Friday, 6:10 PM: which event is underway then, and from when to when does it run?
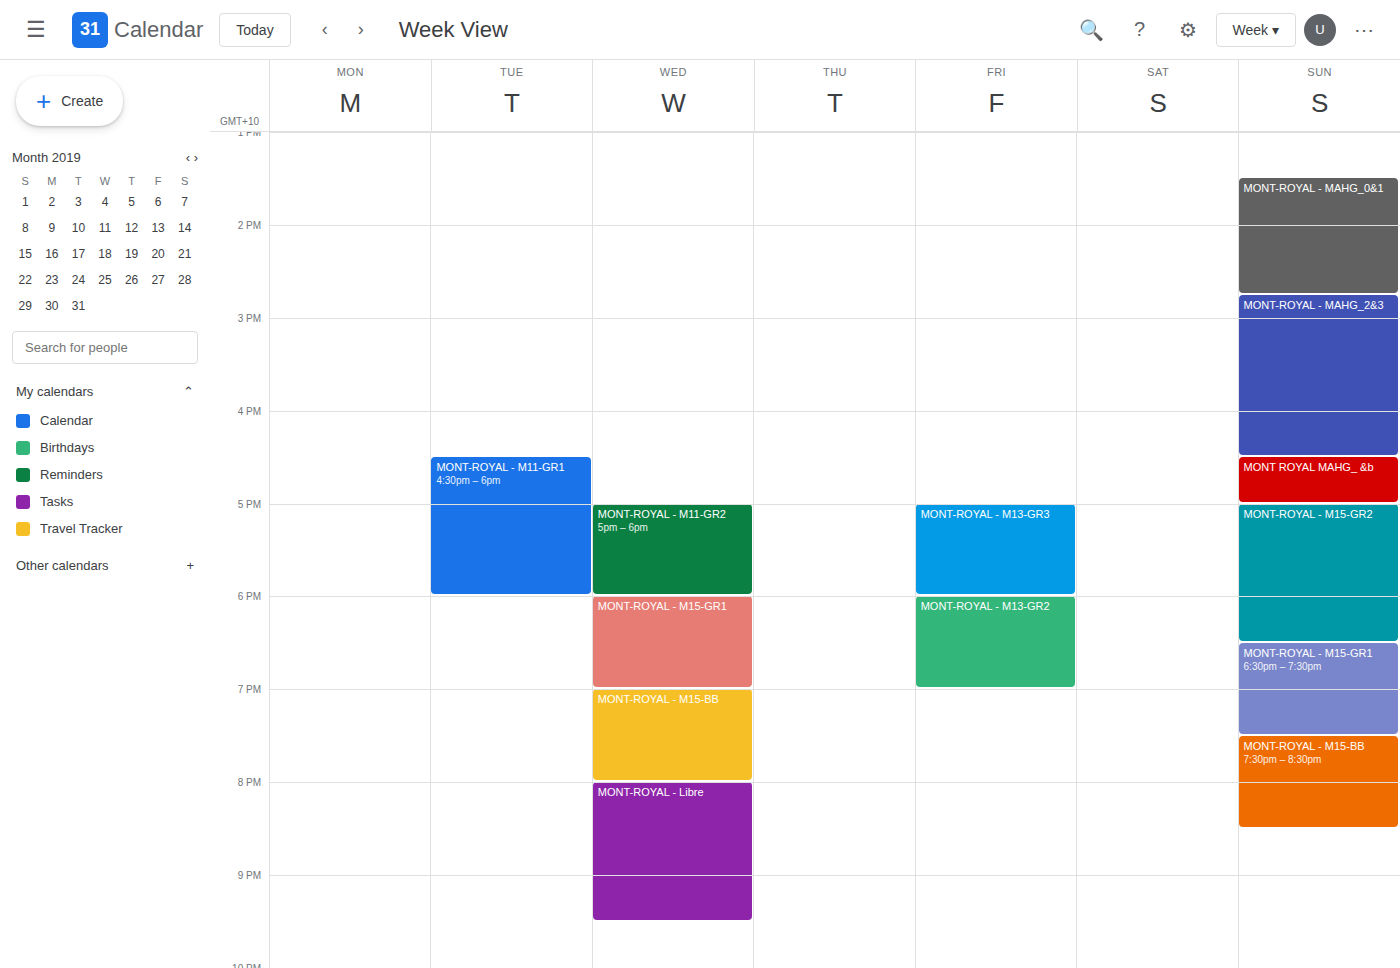
"MONT-ROYAL - M13-GR2", 6:00 PM to 7:00 PM